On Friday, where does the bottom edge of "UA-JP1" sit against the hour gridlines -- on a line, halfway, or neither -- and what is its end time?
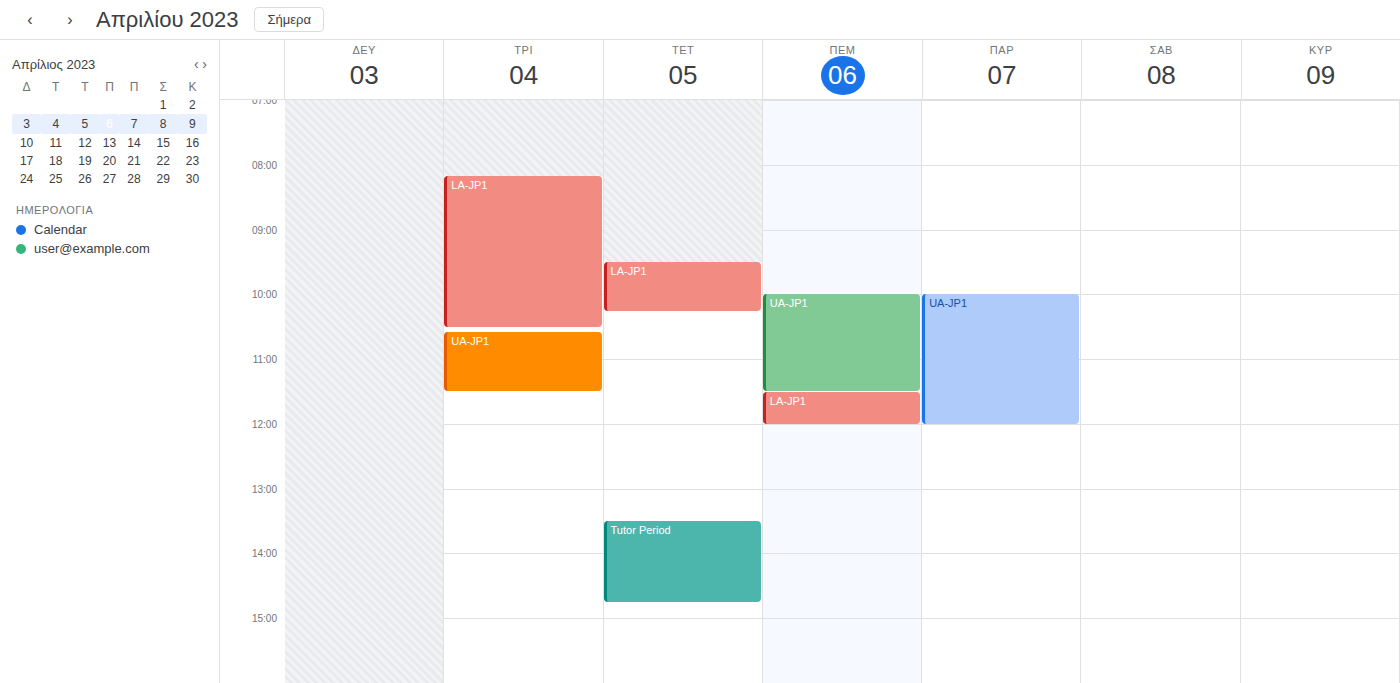
12:00 PM -- exactly on the 12 PM line.